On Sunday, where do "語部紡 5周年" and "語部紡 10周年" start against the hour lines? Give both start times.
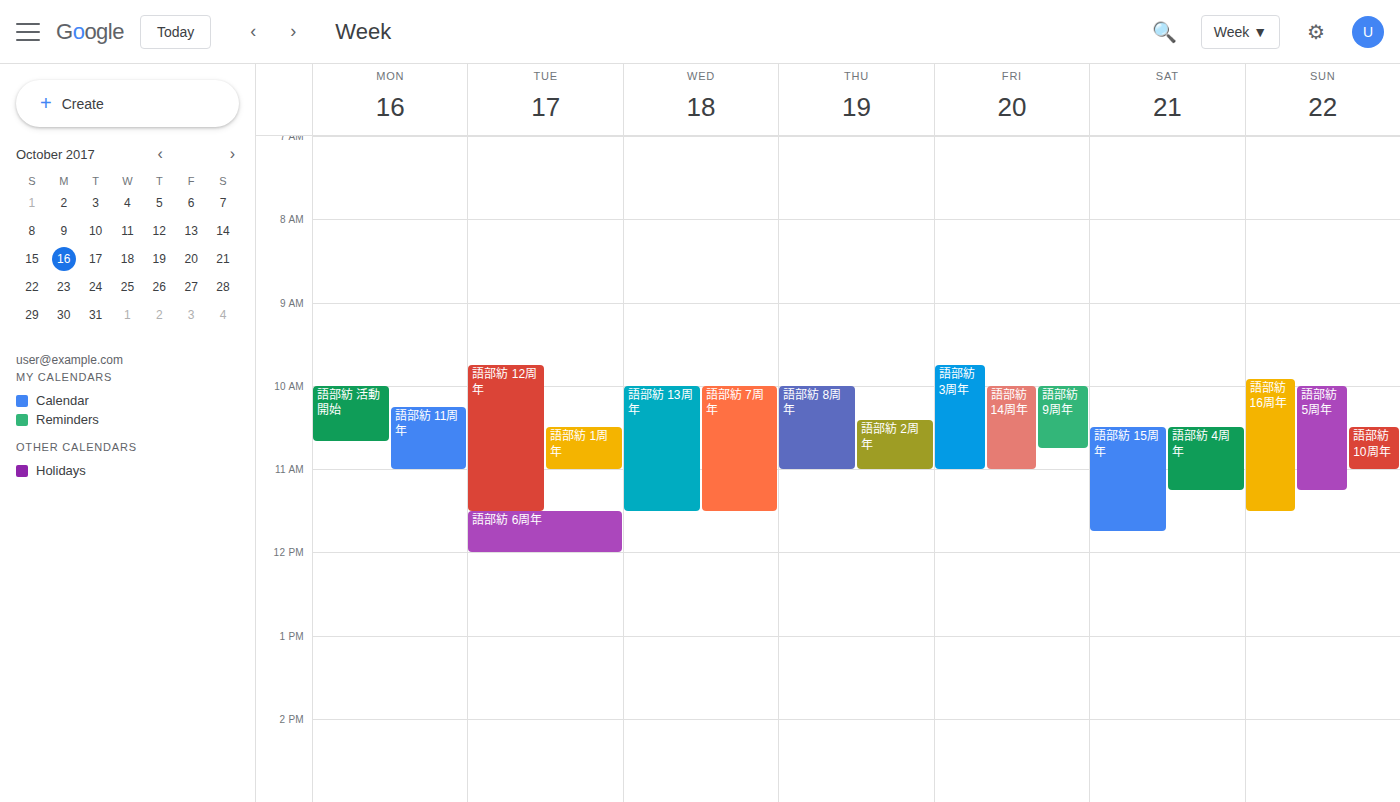
"語部紡 5周年": 10:00 AM, exactly on the 10 AM line. "語部紡 10周年": 10:30 AM, halfway between the 10 AM and 11 AM lines.